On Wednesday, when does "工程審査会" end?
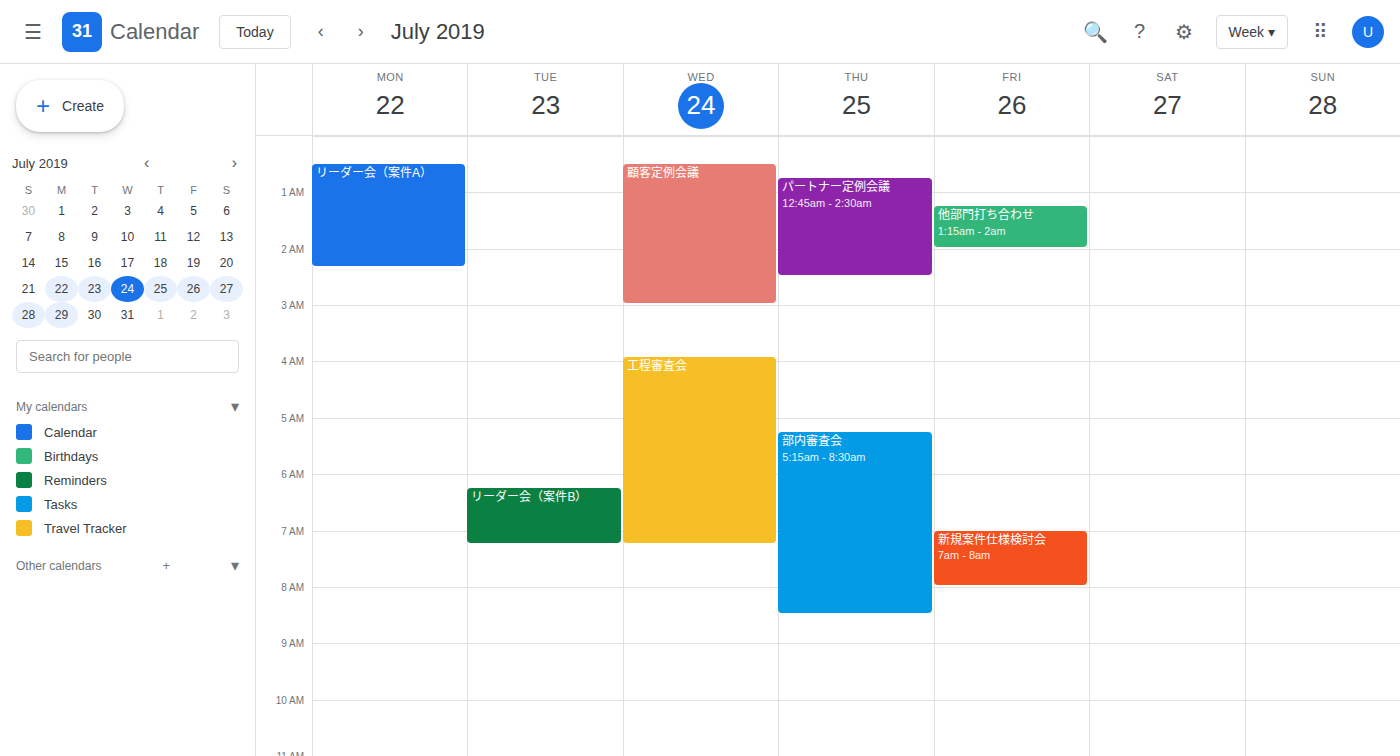
7:15 AM